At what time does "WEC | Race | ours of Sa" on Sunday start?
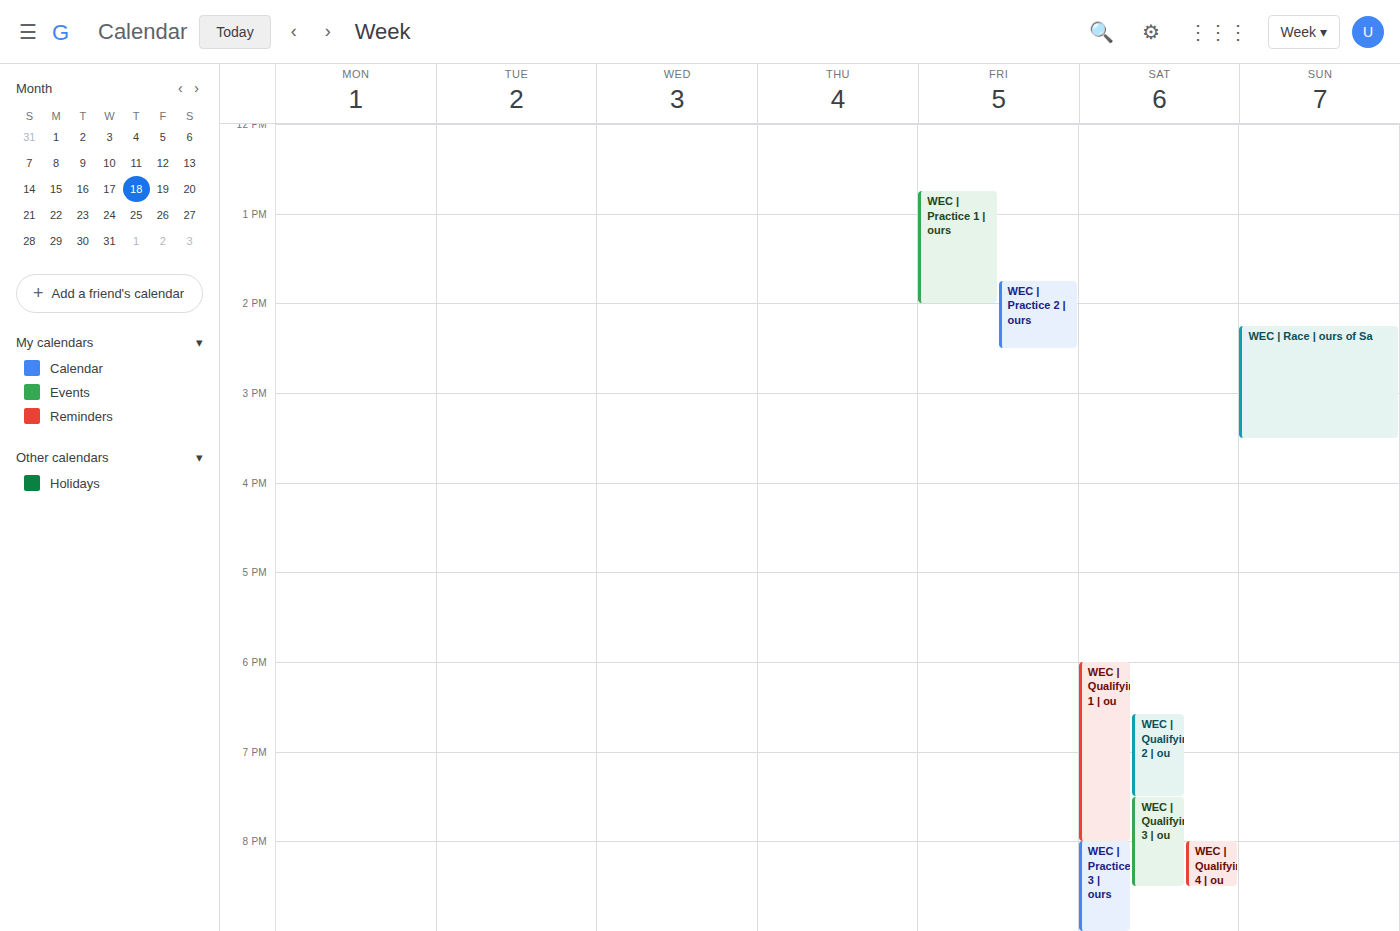
2:15 PM